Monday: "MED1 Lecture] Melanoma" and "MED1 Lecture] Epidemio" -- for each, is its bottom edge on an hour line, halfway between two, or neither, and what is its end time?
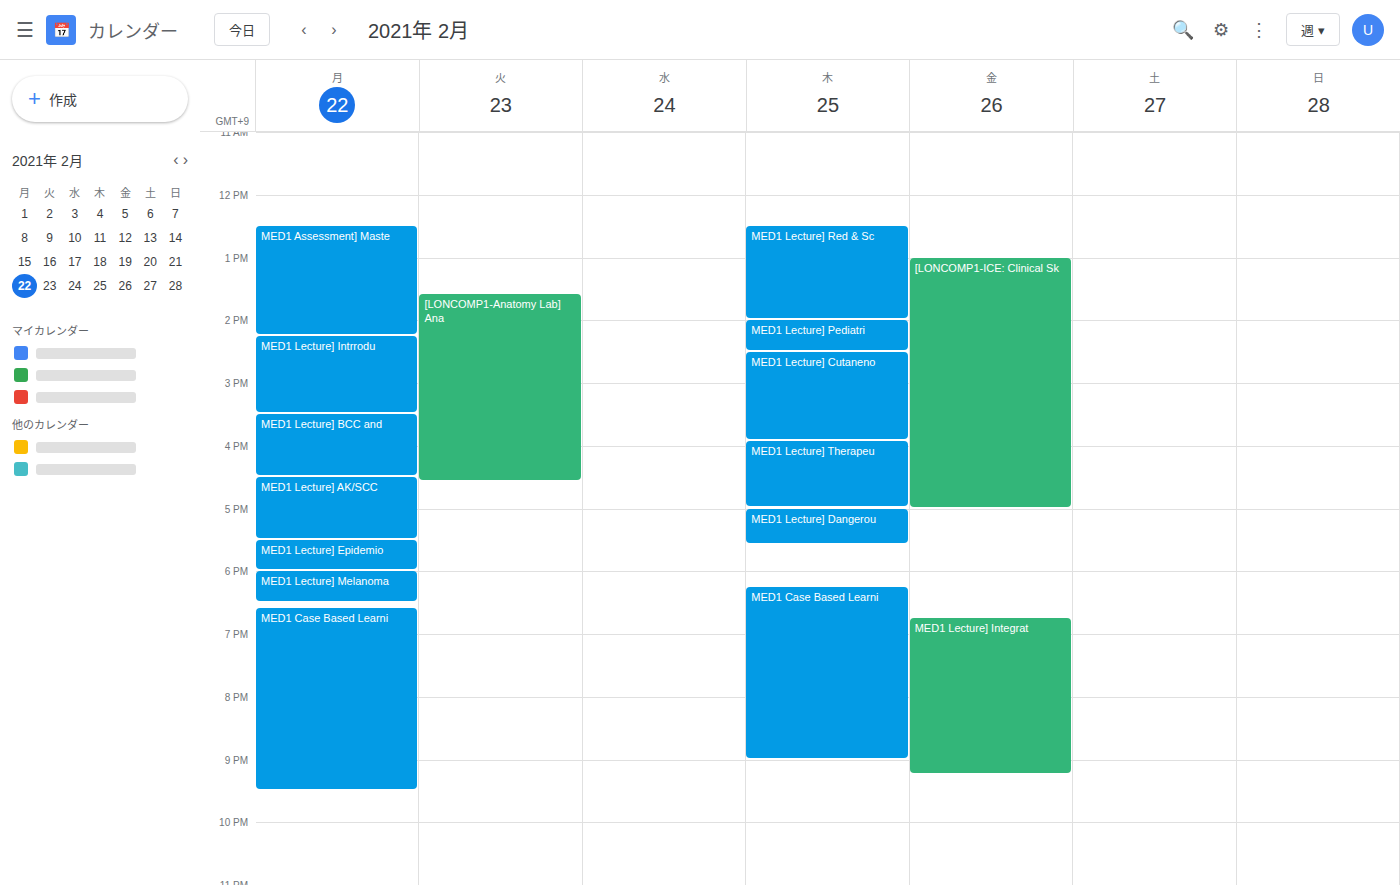
"MED1 Lecture] Melanoma": 6:30 PM, halfway between the 6 PM and 7 PM lines. "MED1 Lecture] Epidemio": 6:00 PM, exactly on the 6 PM line.